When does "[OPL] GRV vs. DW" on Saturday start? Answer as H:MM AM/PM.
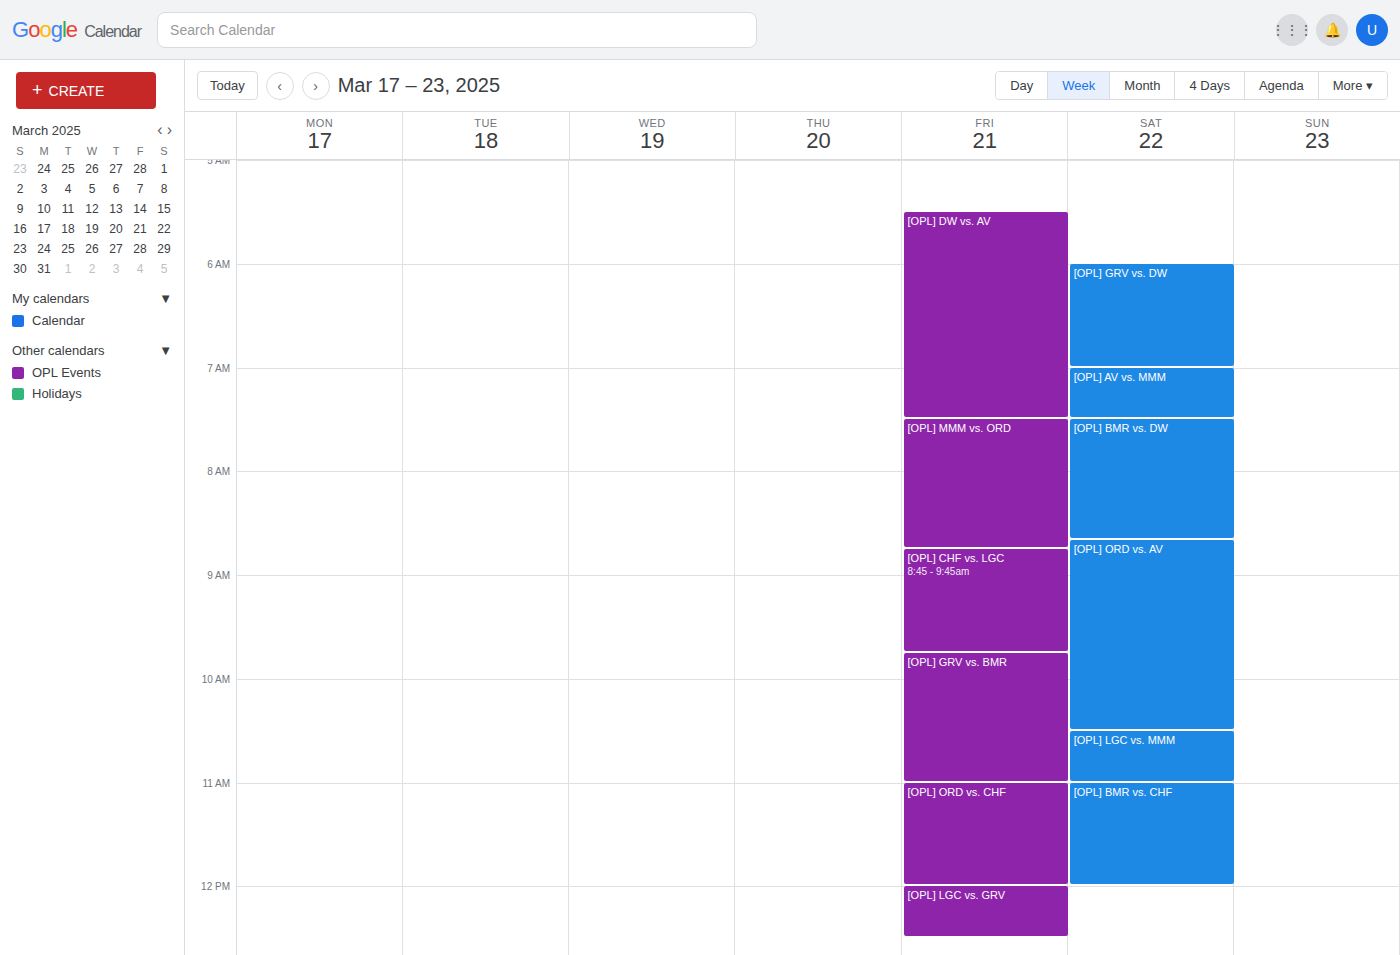
6:00 AM